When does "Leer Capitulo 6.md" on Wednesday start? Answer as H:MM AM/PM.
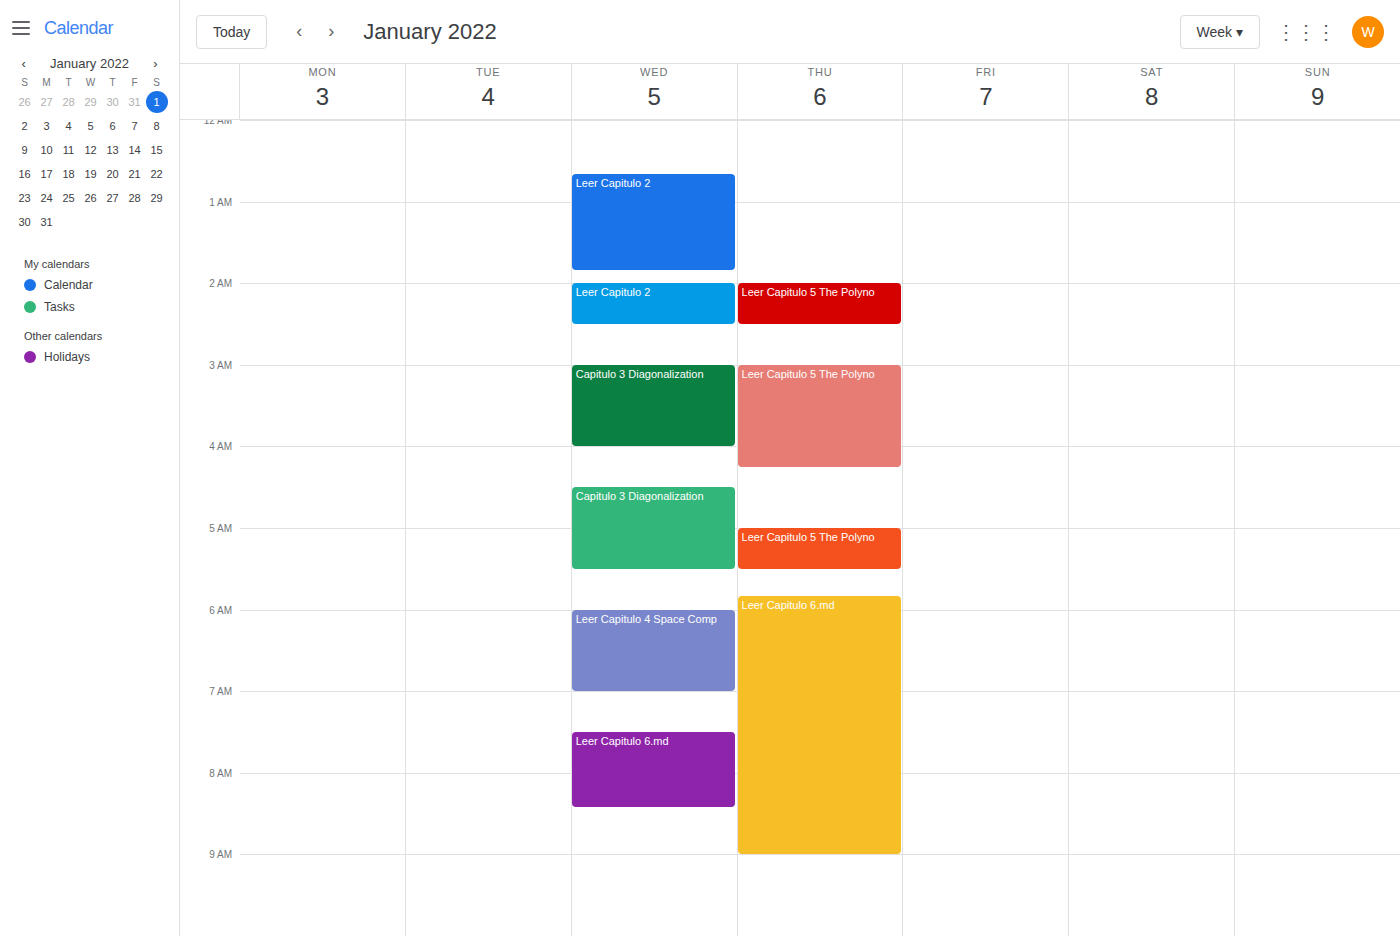
7:30 AM